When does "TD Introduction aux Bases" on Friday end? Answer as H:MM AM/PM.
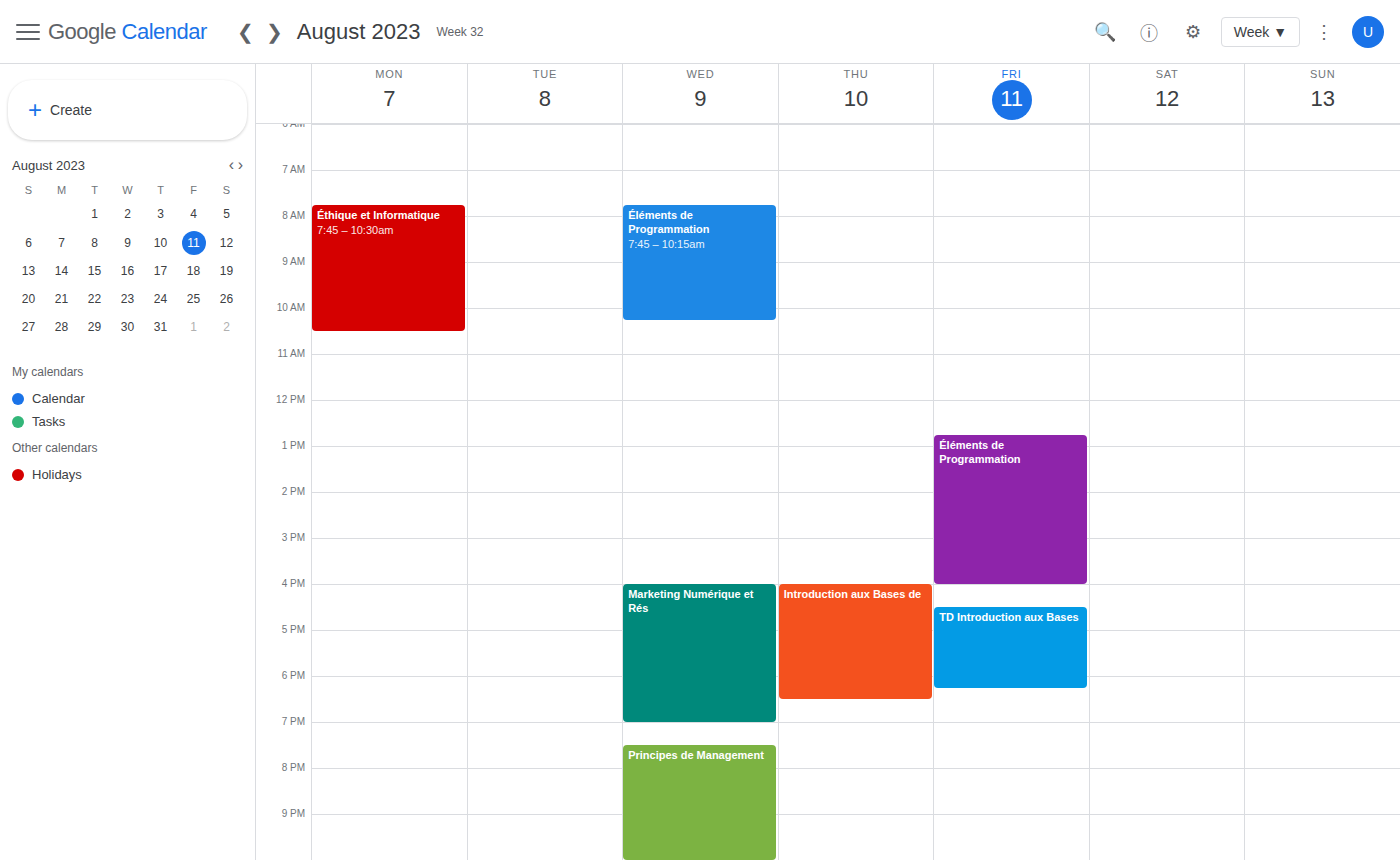
6:15 PM